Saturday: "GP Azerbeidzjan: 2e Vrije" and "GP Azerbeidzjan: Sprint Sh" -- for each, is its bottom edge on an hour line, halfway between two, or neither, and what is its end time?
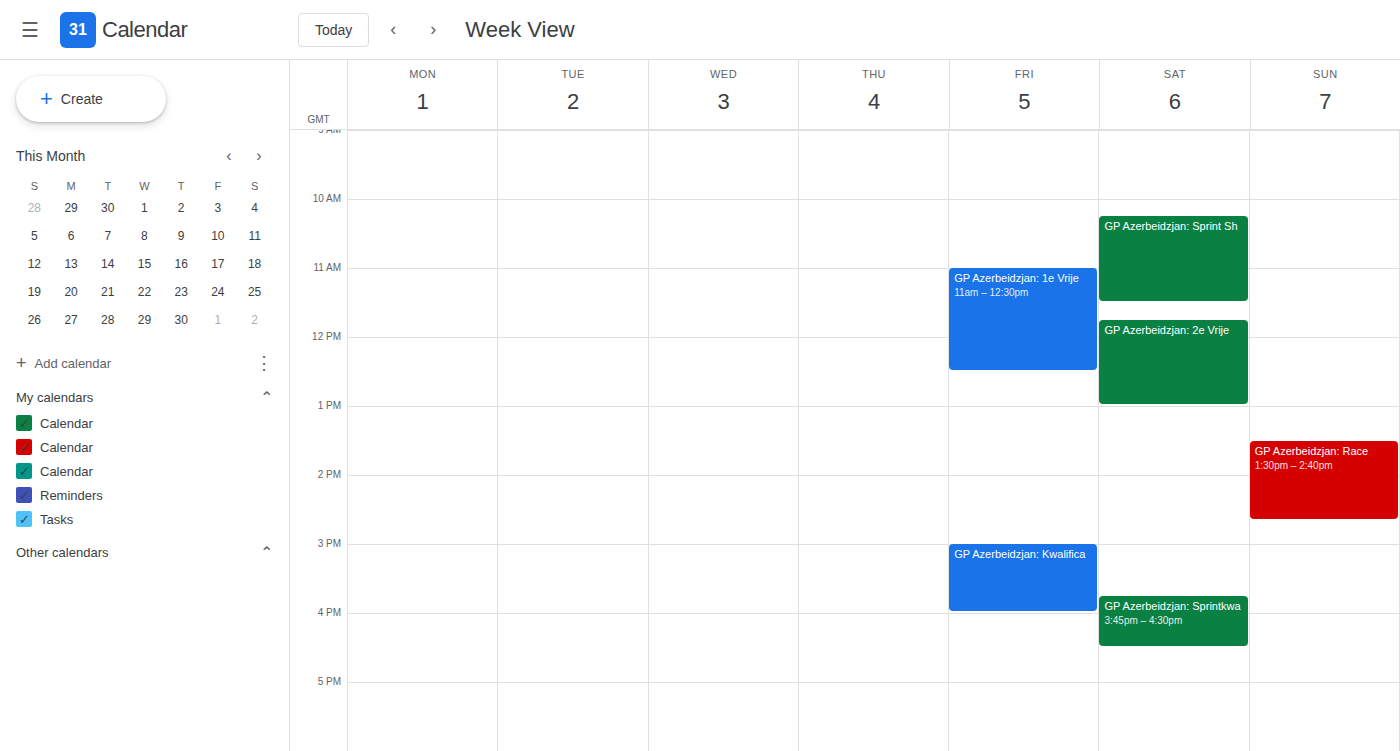
"GP Azerbeidzjan: 2e Vrije": 1:00 PM, exactly on the 1 PM line. "GP Azerbeidzjan: Sprint Sh": 11:30 AM, halfway between the 11 AM and 12 PM lines.